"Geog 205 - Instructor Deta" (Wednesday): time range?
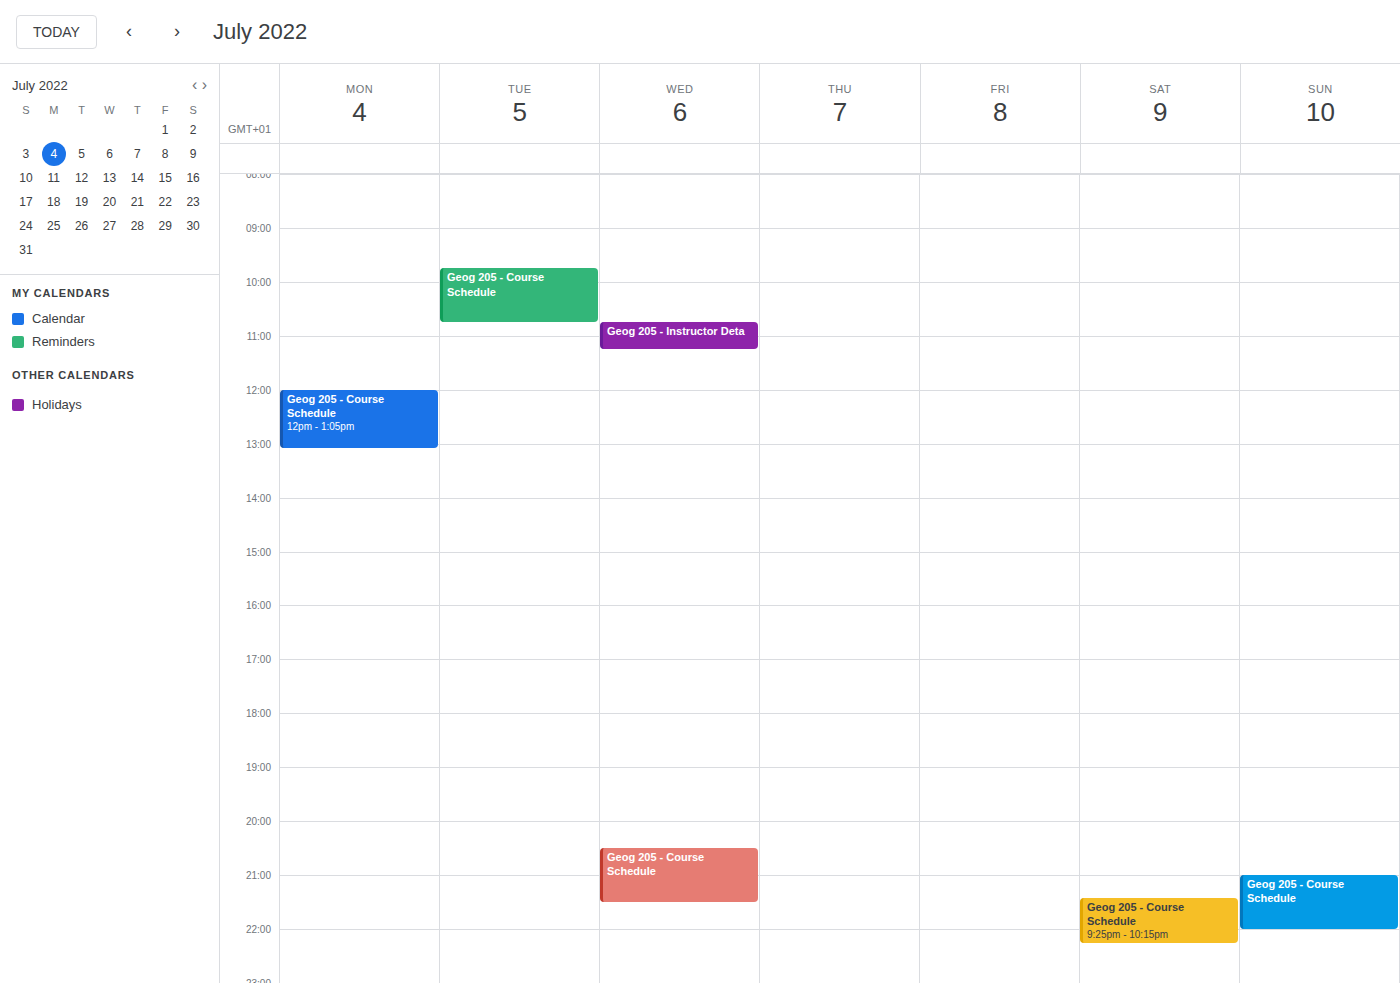
10:45 AM to 11:15 AM